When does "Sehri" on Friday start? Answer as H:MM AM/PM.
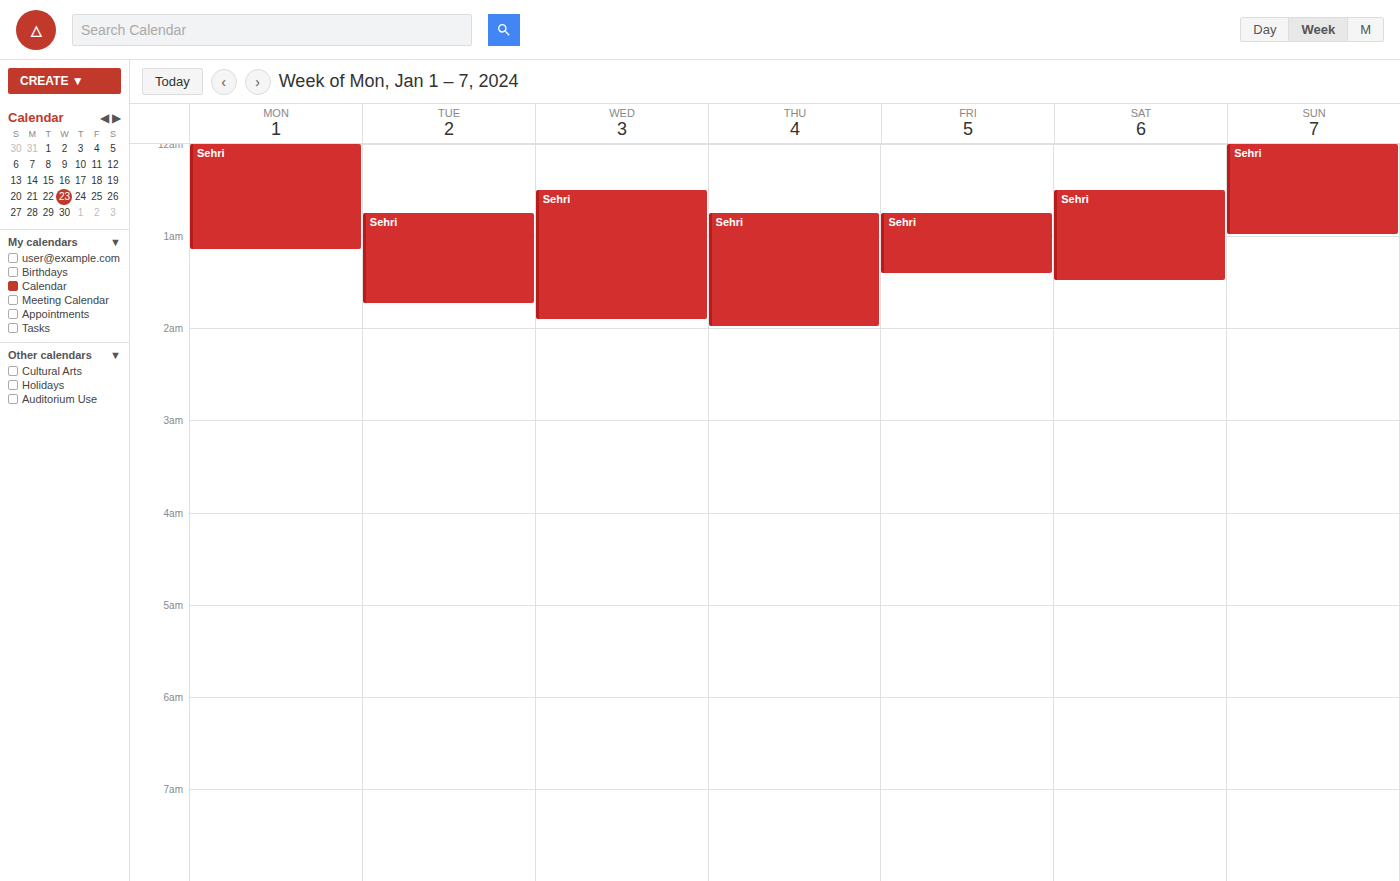
12:45 AM